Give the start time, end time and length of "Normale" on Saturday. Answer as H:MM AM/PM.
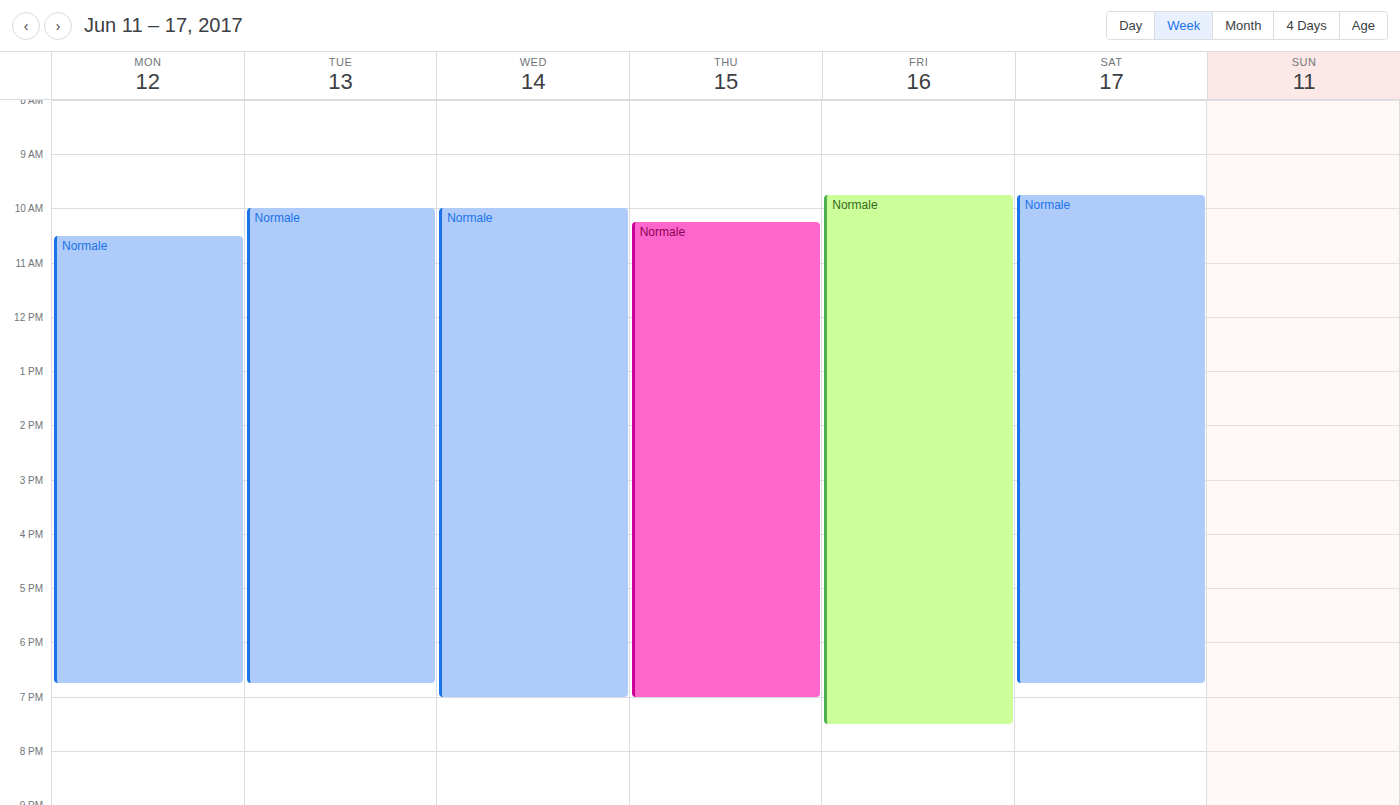
9:45 AM to 6:45 PM, 9 hours